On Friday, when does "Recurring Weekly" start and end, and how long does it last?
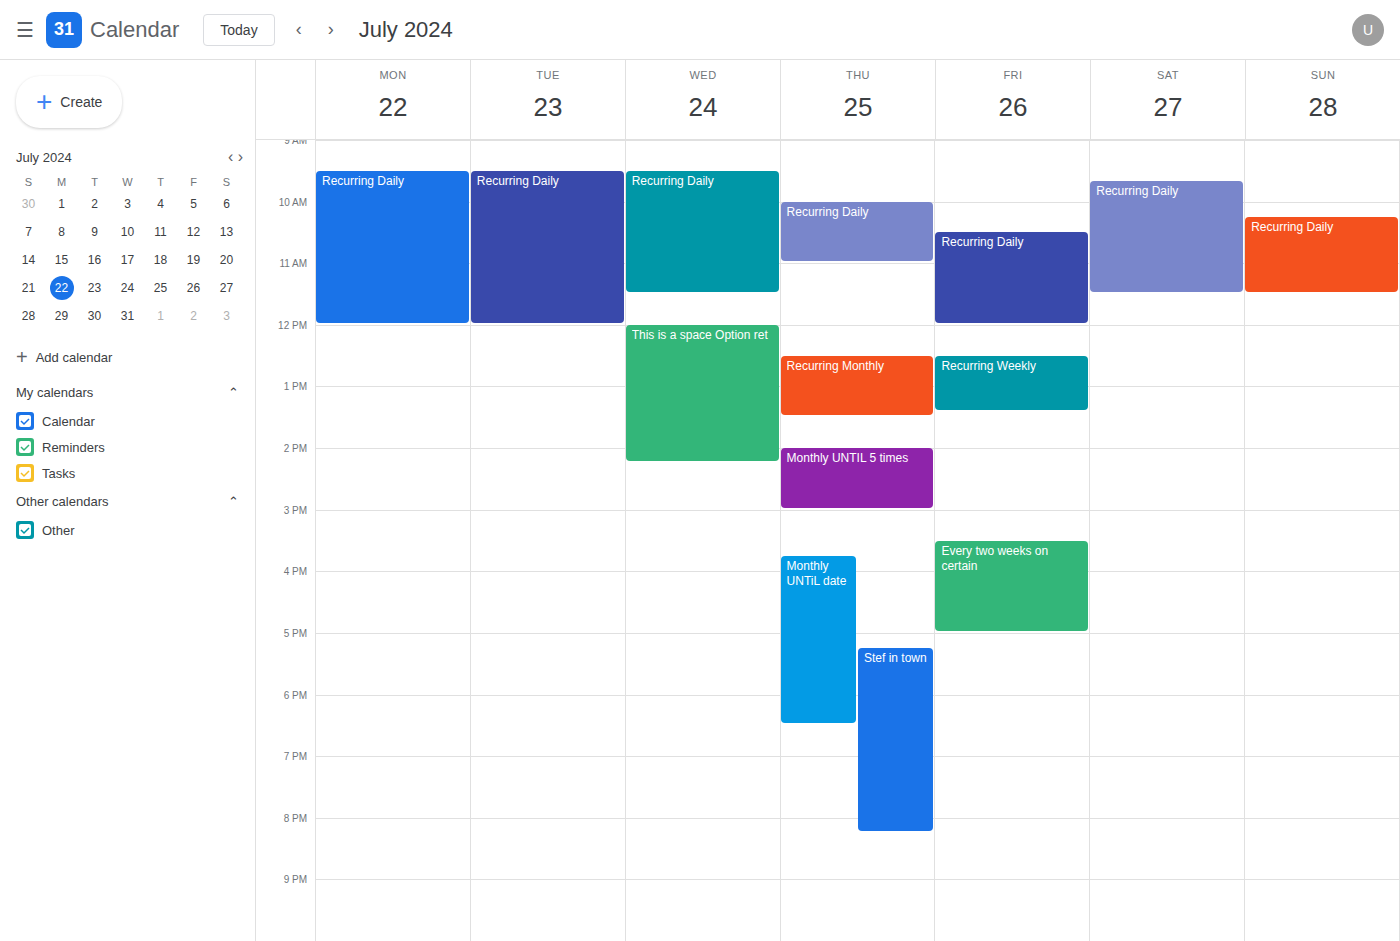
12:30 PM to 1:25 PM, 55 minutes